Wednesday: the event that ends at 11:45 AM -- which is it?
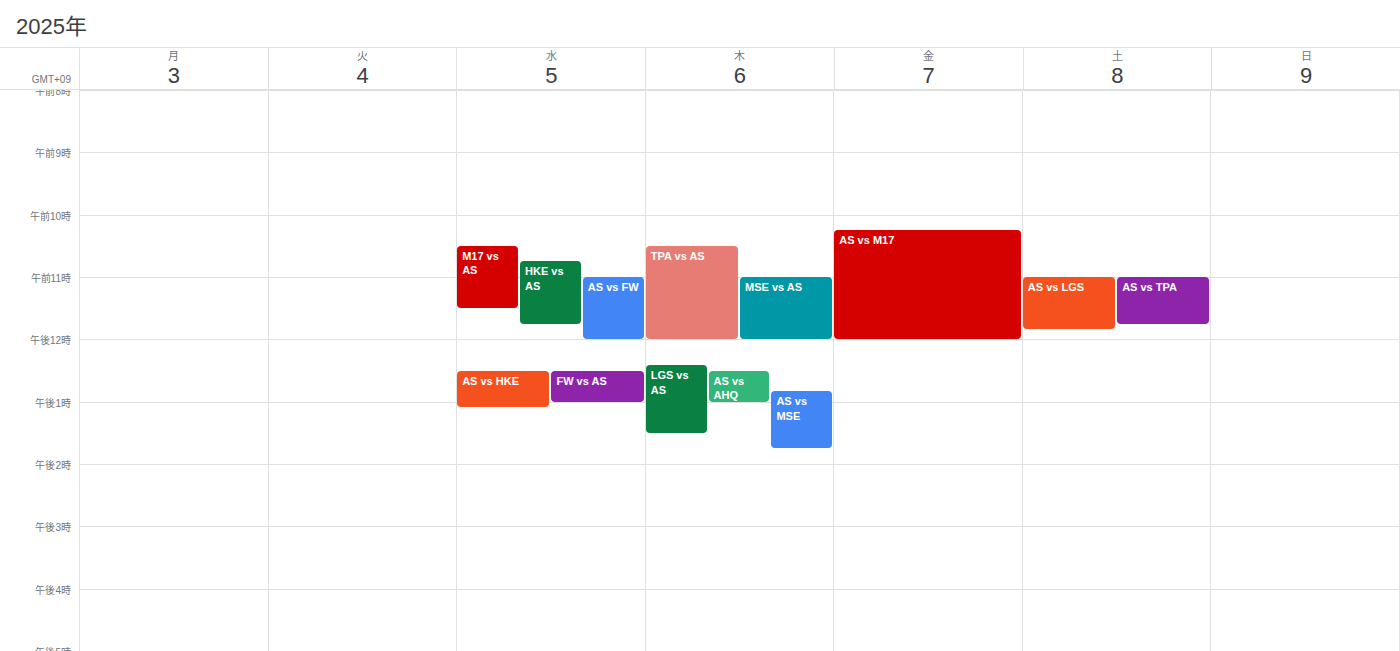
"HKE vs AS"